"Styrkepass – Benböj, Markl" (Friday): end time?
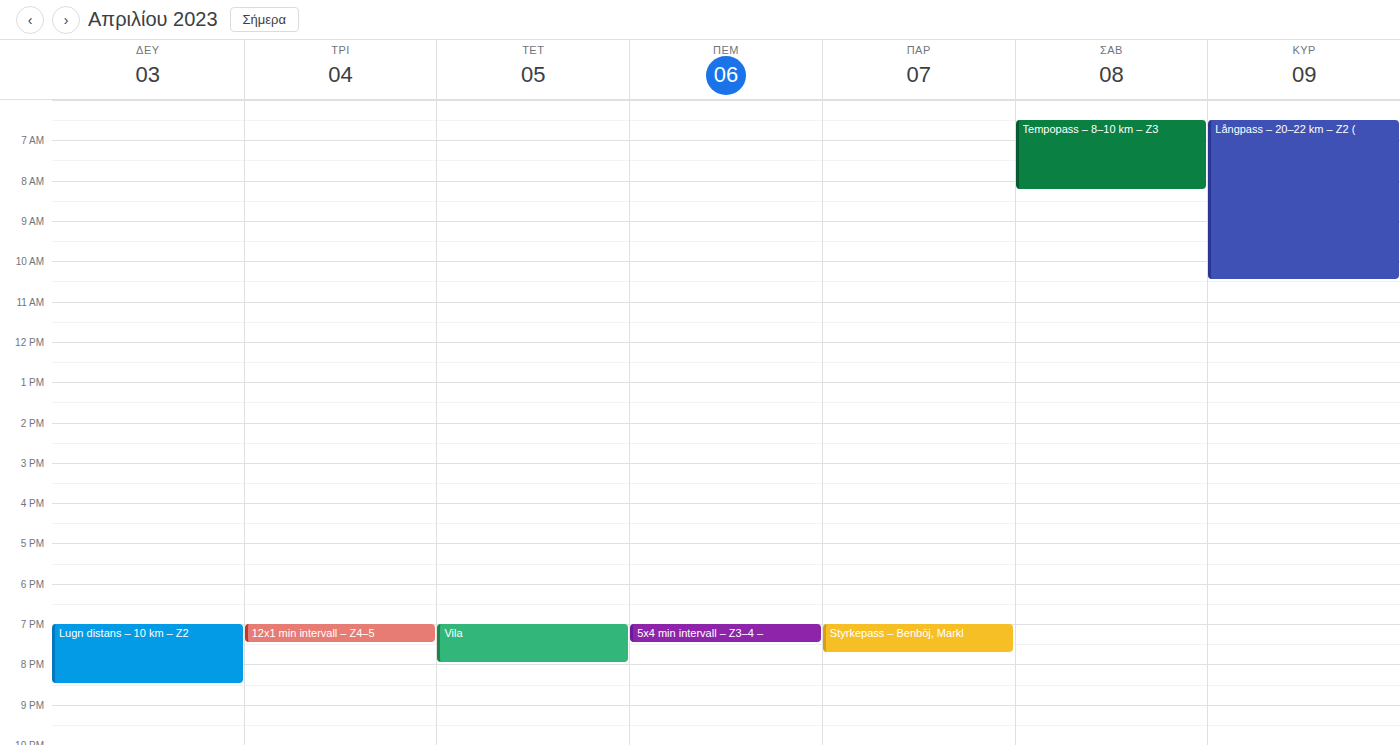
7:45 PM